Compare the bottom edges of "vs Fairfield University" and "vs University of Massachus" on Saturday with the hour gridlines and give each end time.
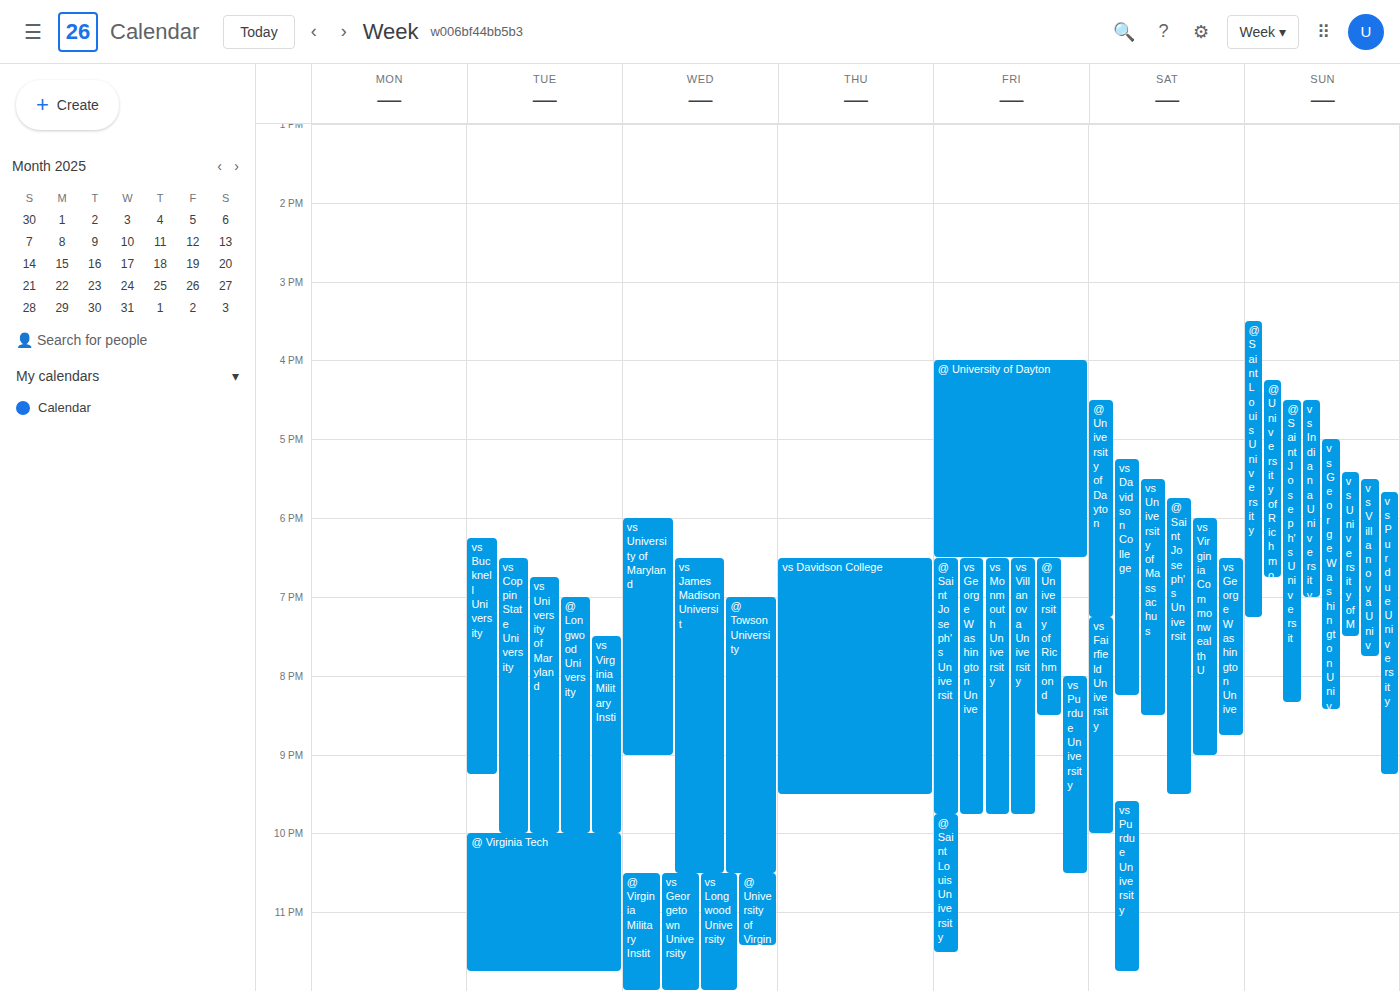
"vs Fairfield University": 22:00, exactly on the 22:00 line. "vs University of Massachus": 20:30, halfway between the 20:00 and 21:00 lines.